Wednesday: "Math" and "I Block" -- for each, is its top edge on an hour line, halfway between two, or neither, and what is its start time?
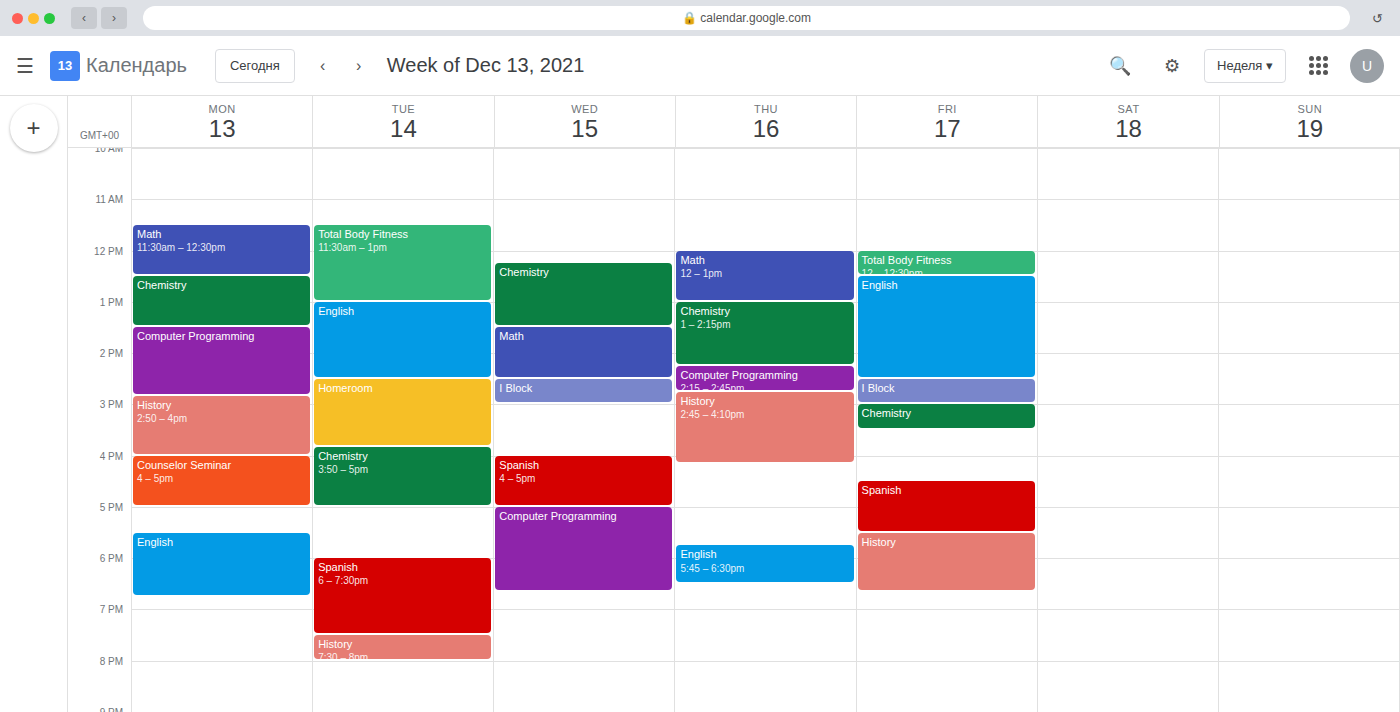
"Math": 1:30 PM, halfway between the 1 PM and 2 PM lines. "I Block": 2:30 PM, halfway between the 2 PM and 3 PM lines.